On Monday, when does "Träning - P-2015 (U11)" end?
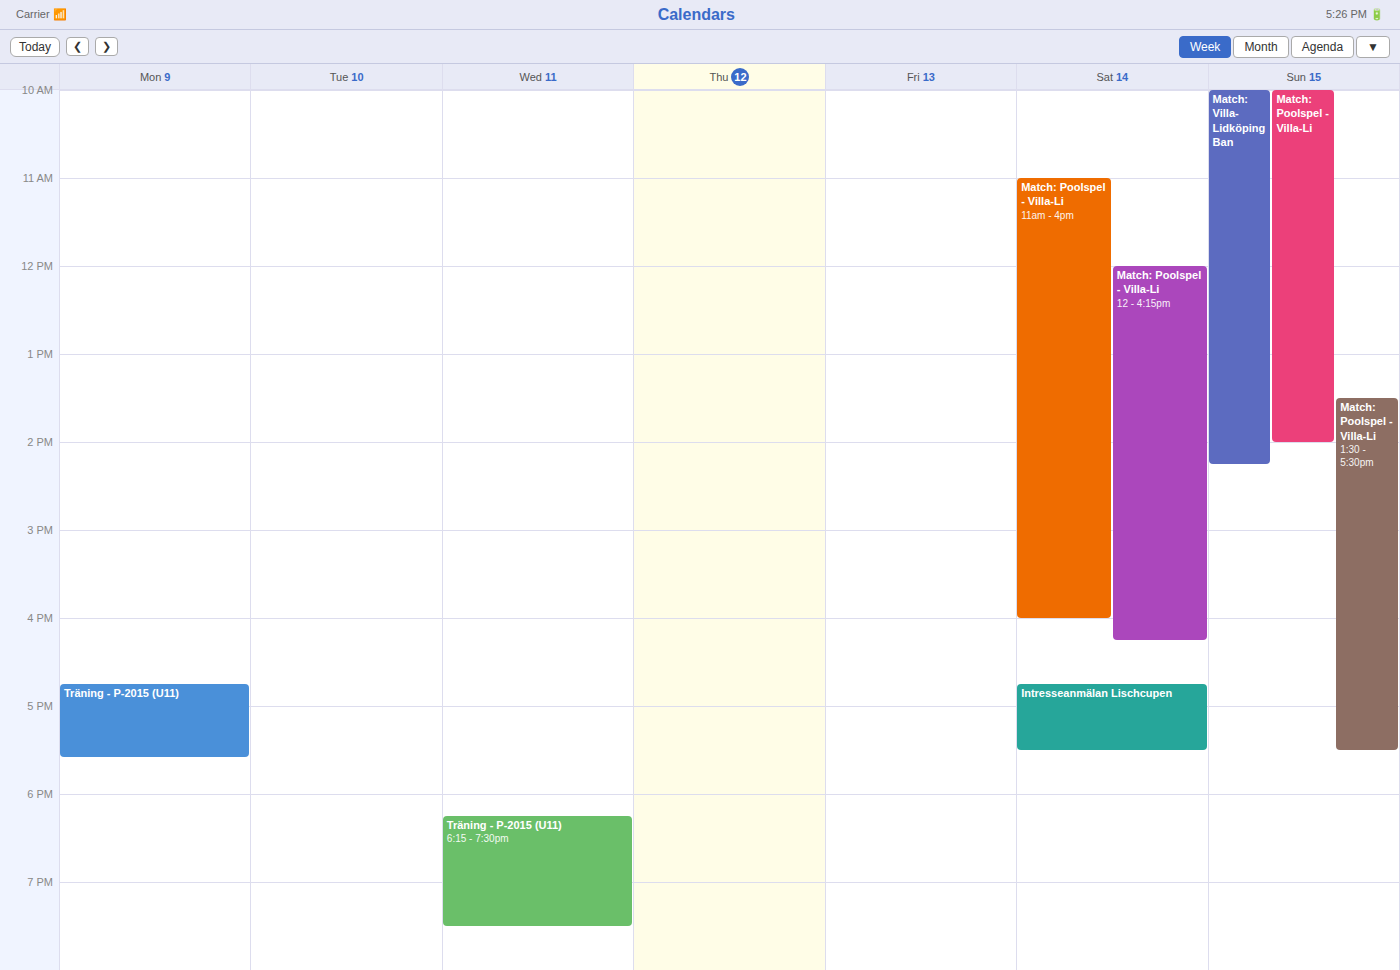
5:35 PM